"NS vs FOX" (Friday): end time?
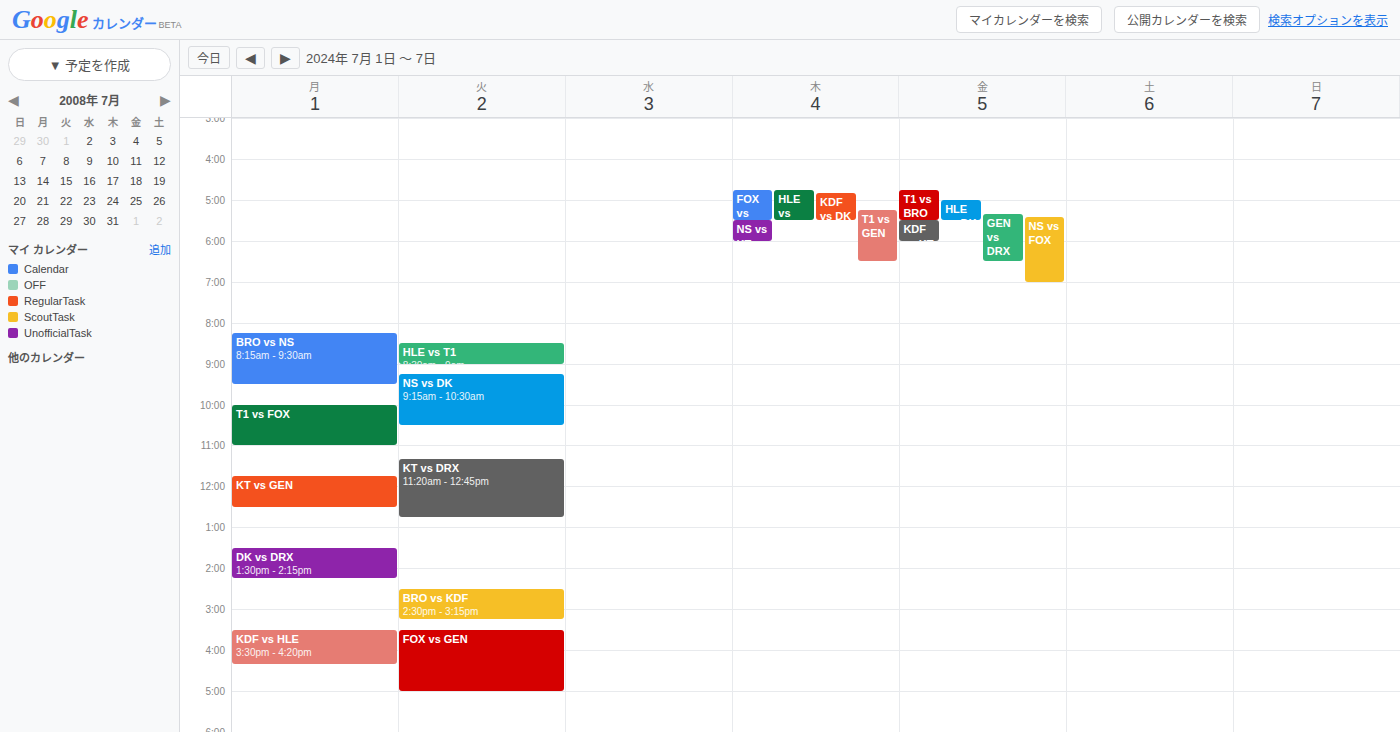
7:00 AM